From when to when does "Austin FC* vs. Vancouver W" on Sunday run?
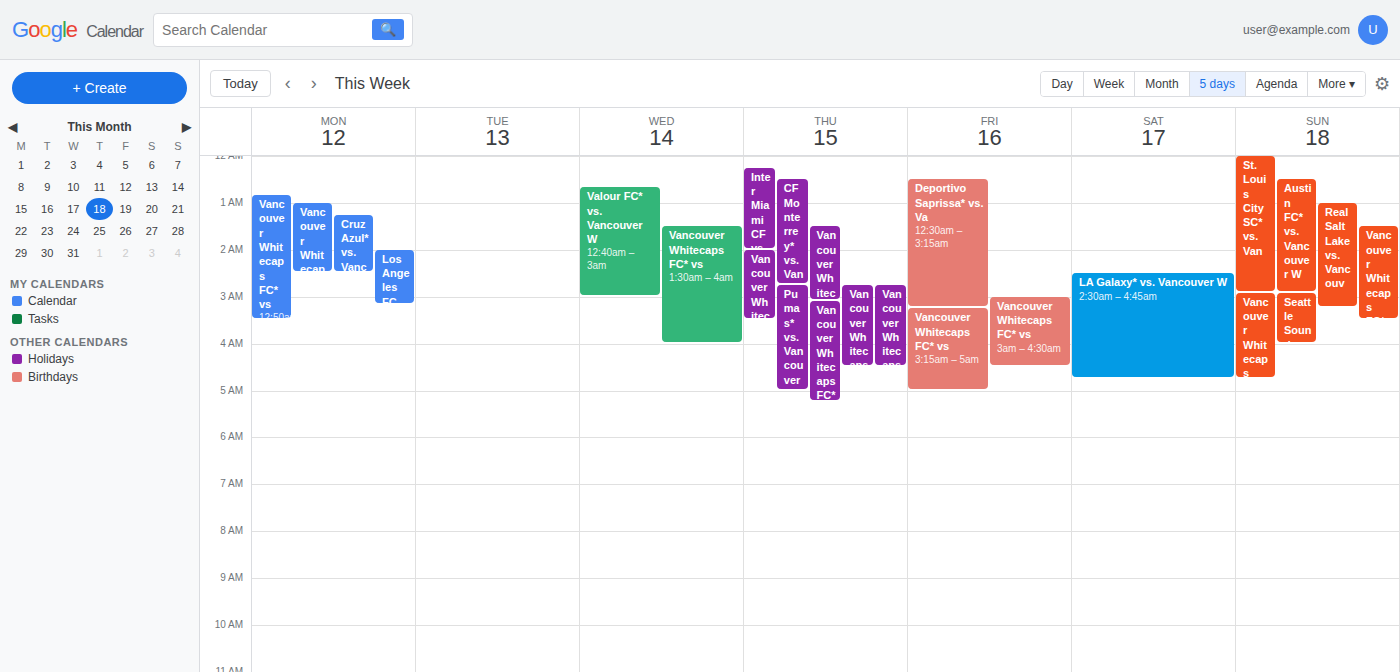
12:30 AM to 2:55 AM